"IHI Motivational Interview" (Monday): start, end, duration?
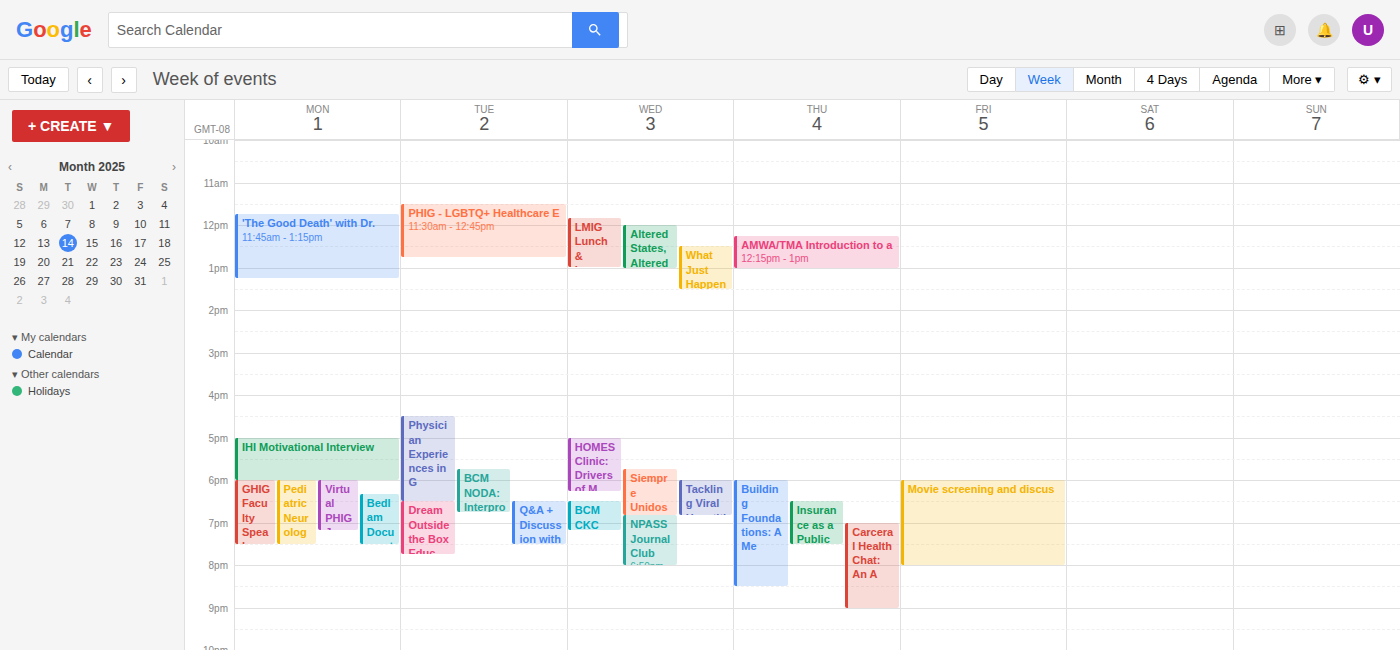
5:00 PM to 6:00 PM, 1 hour